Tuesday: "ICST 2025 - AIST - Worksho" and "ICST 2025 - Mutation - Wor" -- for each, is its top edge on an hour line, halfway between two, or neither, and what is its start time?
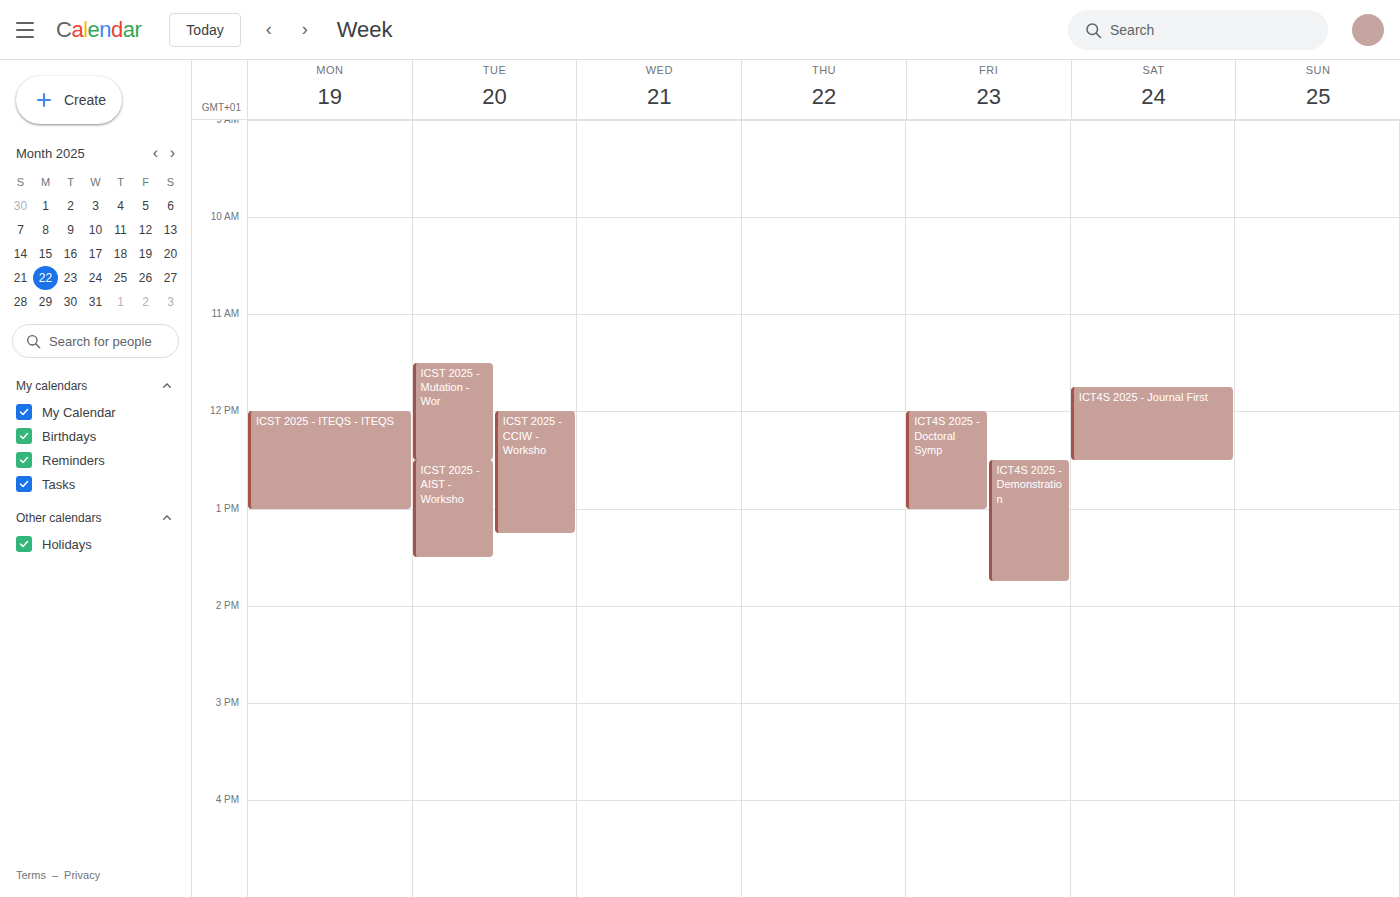
"ICST 2025 - AIST - Worksho": 12:30, halfway between the 12:00 and 13:00 lines. "ICST 2025 - Mutation - Wor": 11:30, halfway between the 11:00 and 12:00 lines.